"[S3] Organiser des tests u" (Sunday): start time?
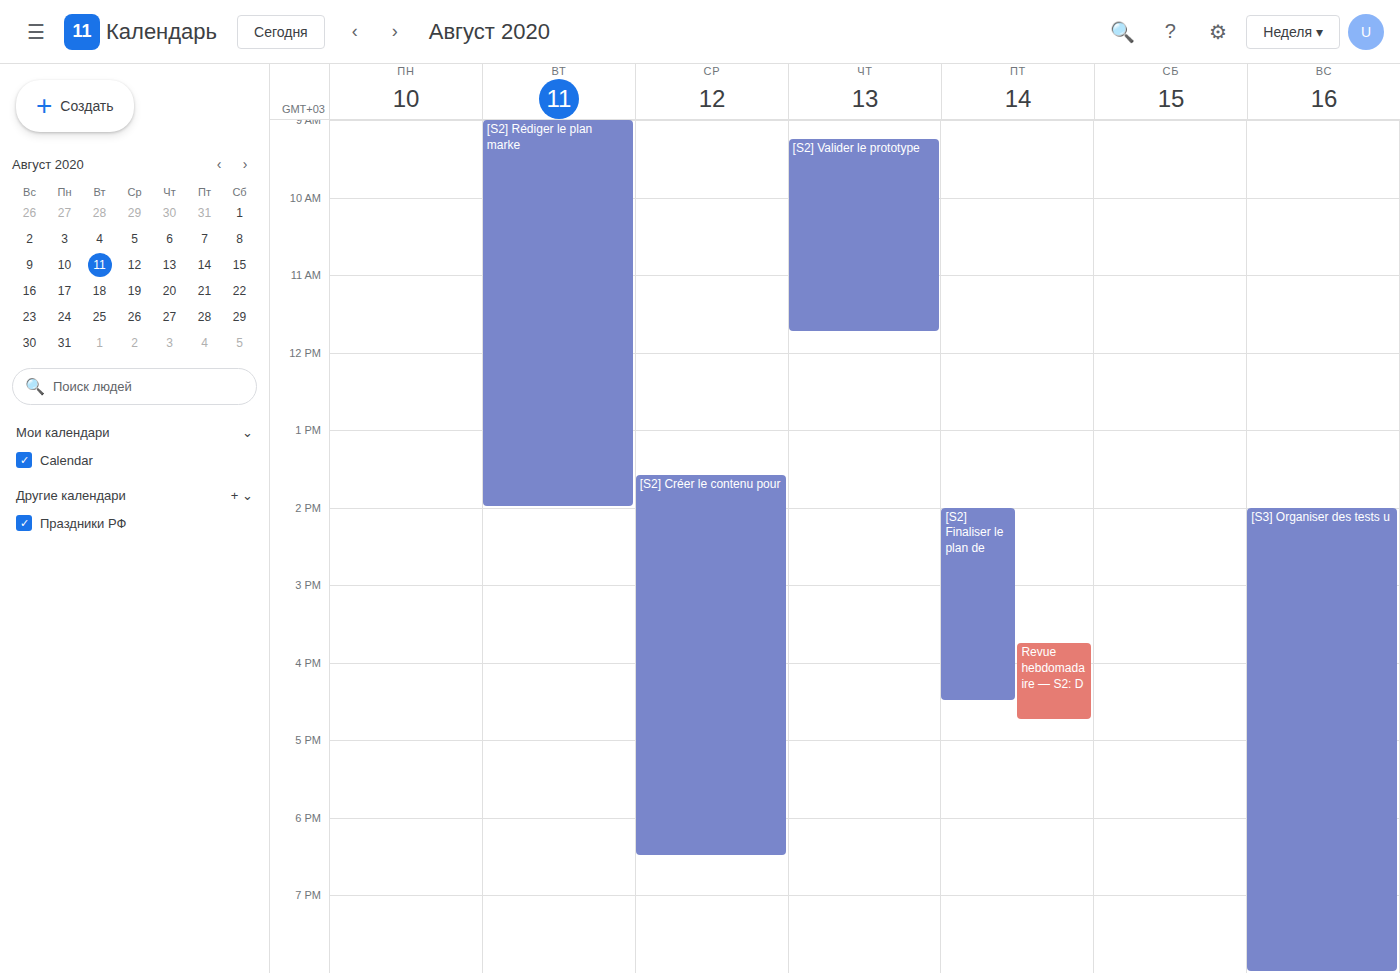
2:00 PM